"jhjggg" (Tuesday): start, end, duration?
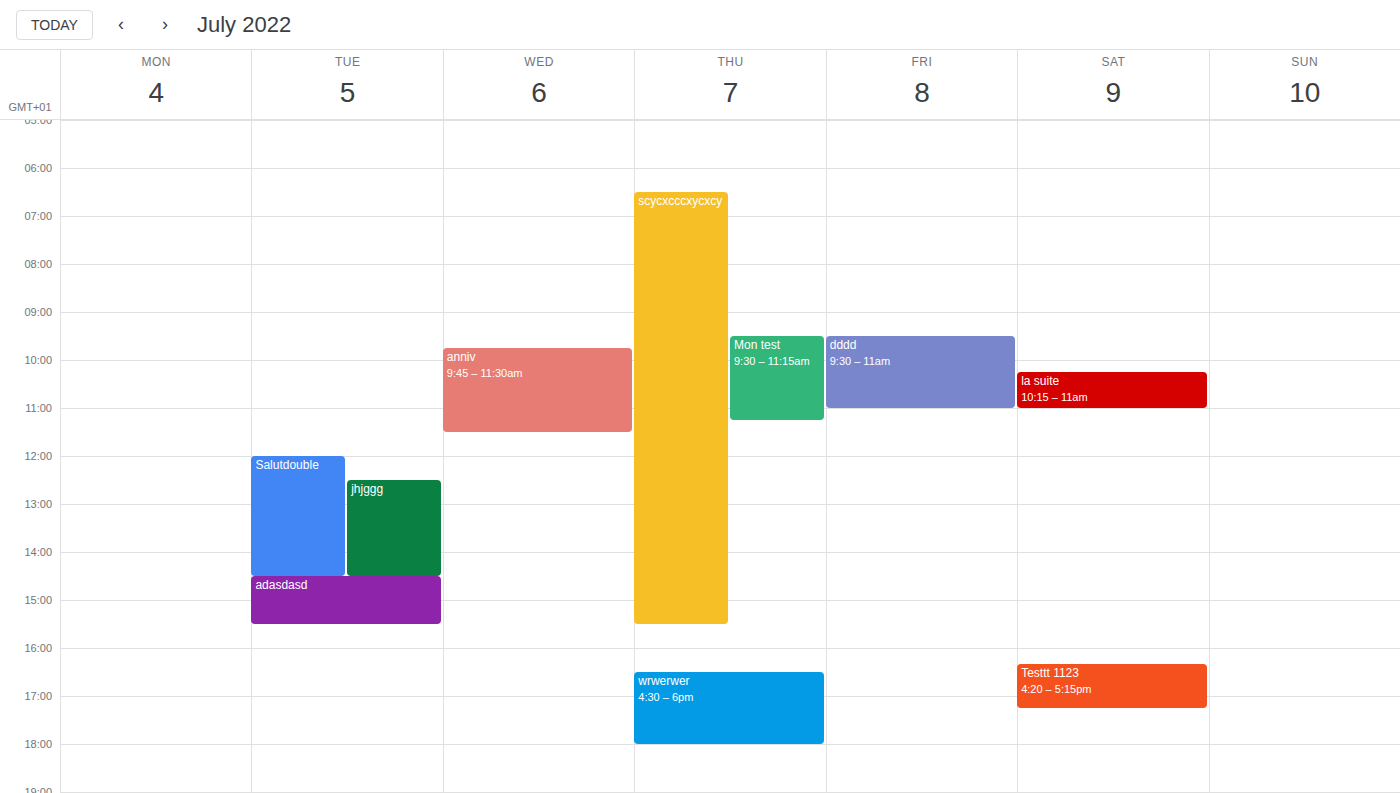
12:30 PM to 2:30 PM, 2 hours